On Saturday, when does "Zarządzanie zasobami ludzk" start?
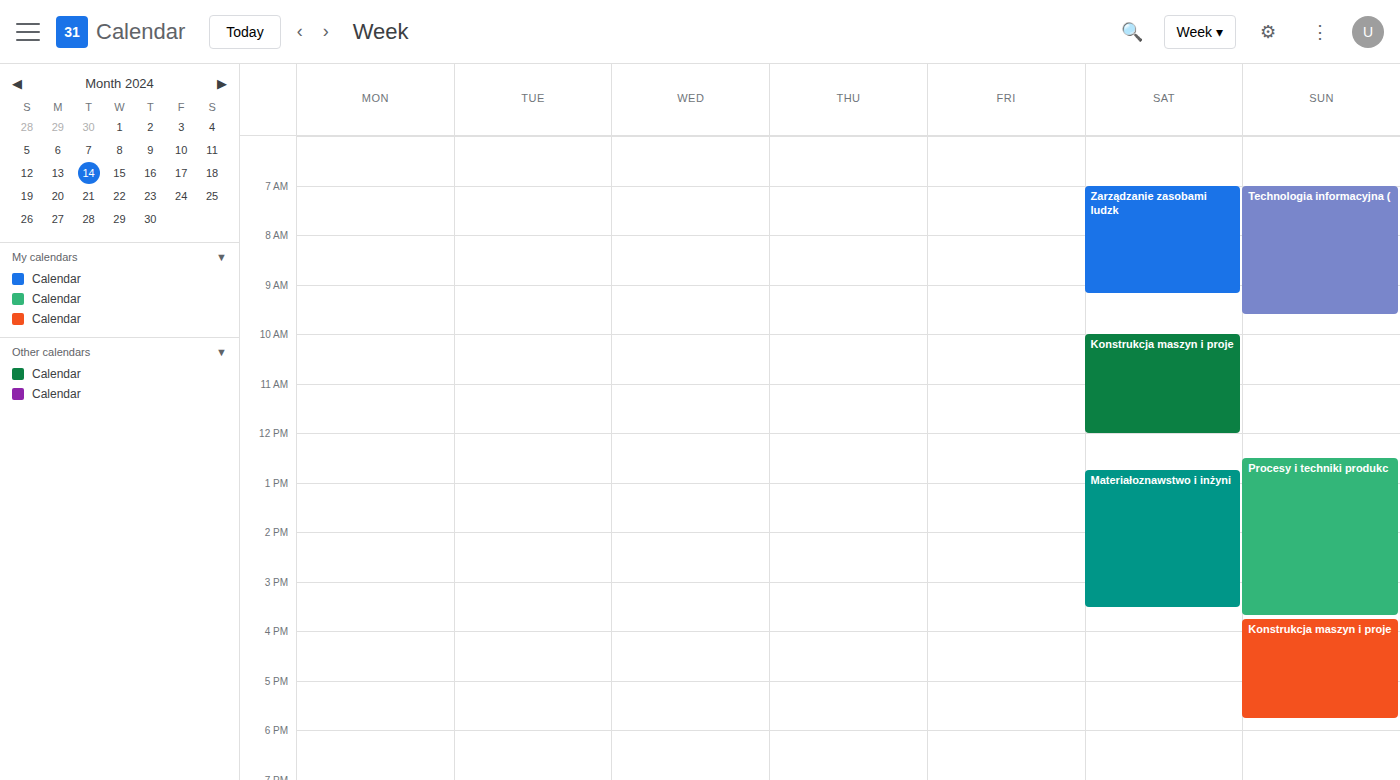
7:00 AM